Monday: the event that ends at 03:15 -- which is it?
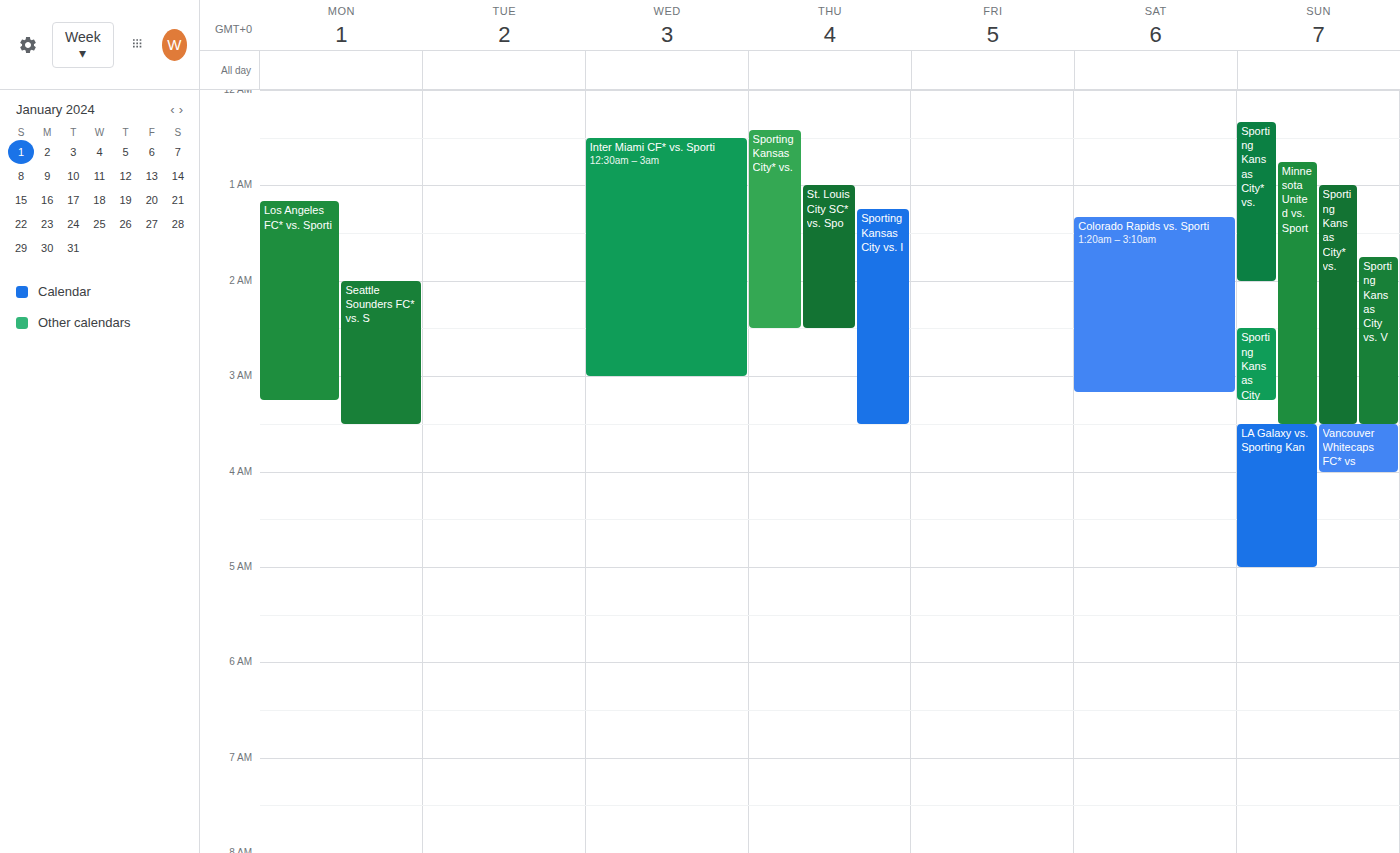
"Los Angeles FC* vs. Sporti"